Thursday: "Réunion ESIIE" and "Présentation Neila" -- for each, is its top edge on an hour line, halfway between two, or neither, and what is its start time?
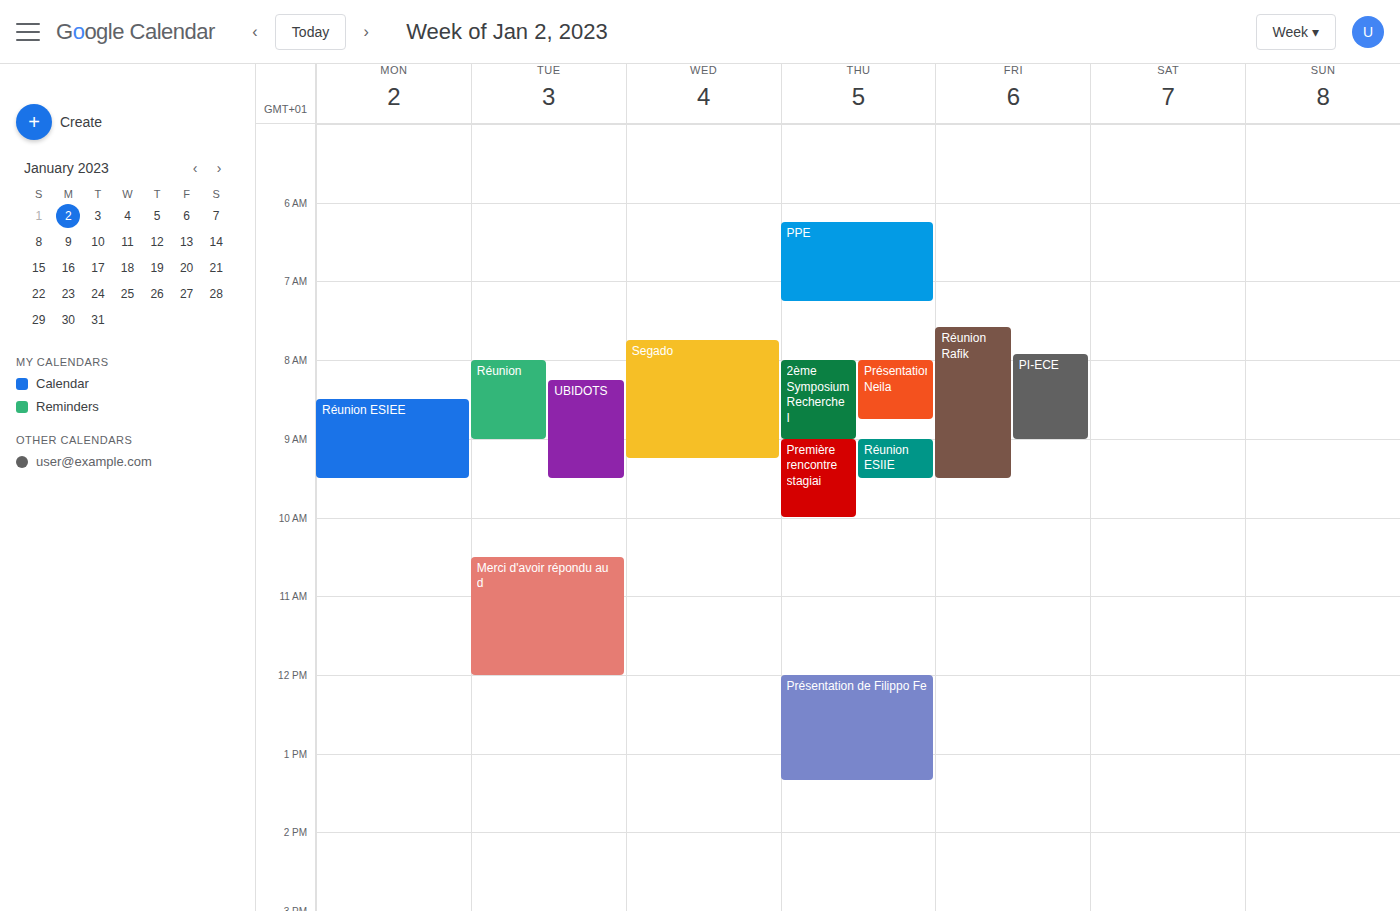
"Réunion ESIIE": 9:00 AM, exactly on the 9 AM line. "Présentation Neila": 8:00 AM, exactly on the 8 AM line.